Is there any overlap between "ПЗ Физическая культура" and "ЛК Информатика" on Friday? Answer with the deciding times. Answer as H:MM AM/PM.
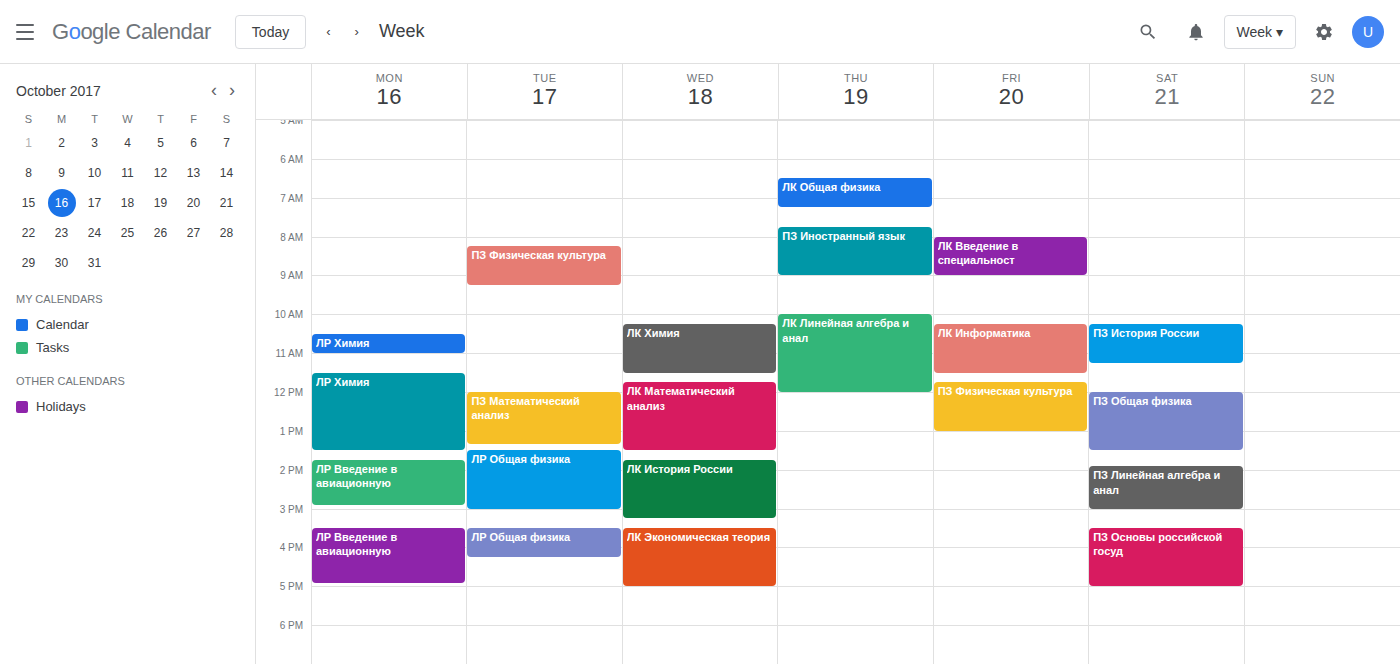
"ЛК Информатика" ends at 11:30 AM and "ПЗ Физическая культура" starts at 11:45 AM -- no overlap.